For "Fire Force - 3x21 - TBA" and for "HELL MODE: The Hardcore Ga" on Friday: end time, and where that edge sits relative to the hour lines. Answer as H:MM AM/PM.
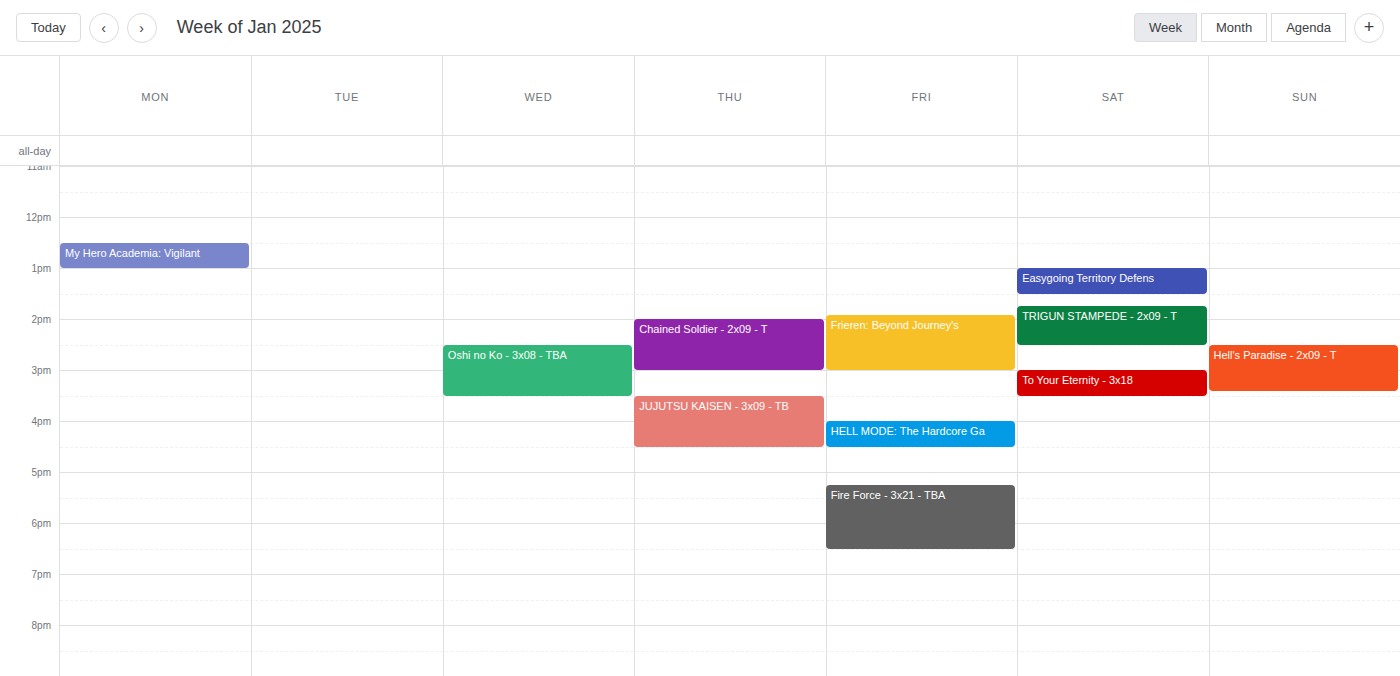
"Fire Force - 3x21 - TBA": 6:30 PM, halfway between the 6 PM and 7 PM lines. "HELL MODE: The Hardcore Ga": 4:30 PM, halfway between the 4 PM and 5 PM lines.